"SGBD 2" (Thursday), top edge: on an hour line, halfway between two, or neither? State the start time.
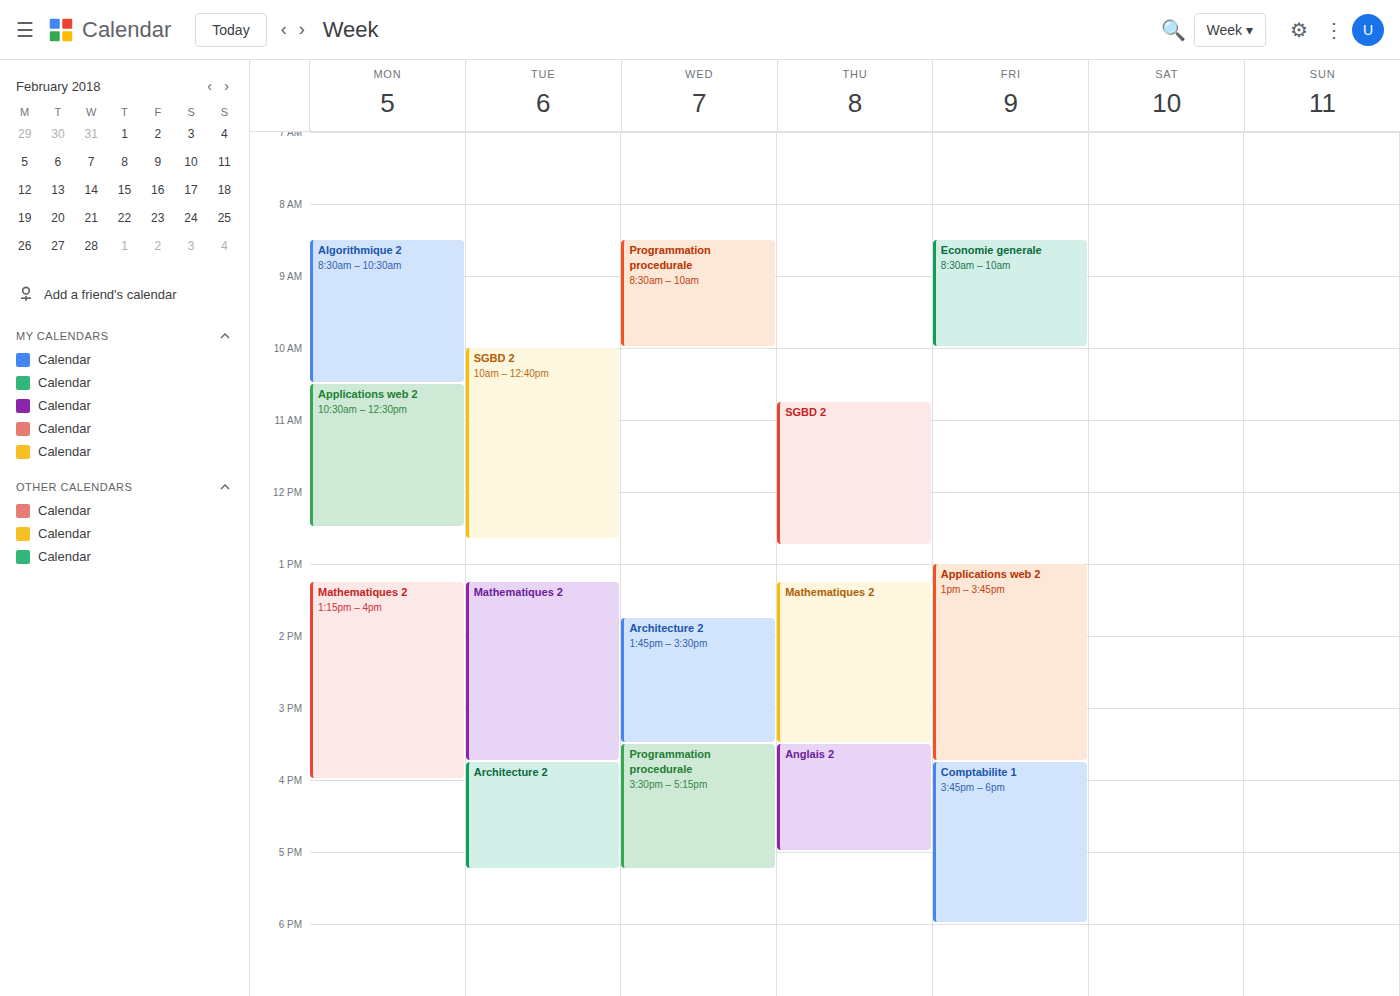
10:45 AM -- neither: three quarters of the way from the 10 AM line to the 11 AM line.